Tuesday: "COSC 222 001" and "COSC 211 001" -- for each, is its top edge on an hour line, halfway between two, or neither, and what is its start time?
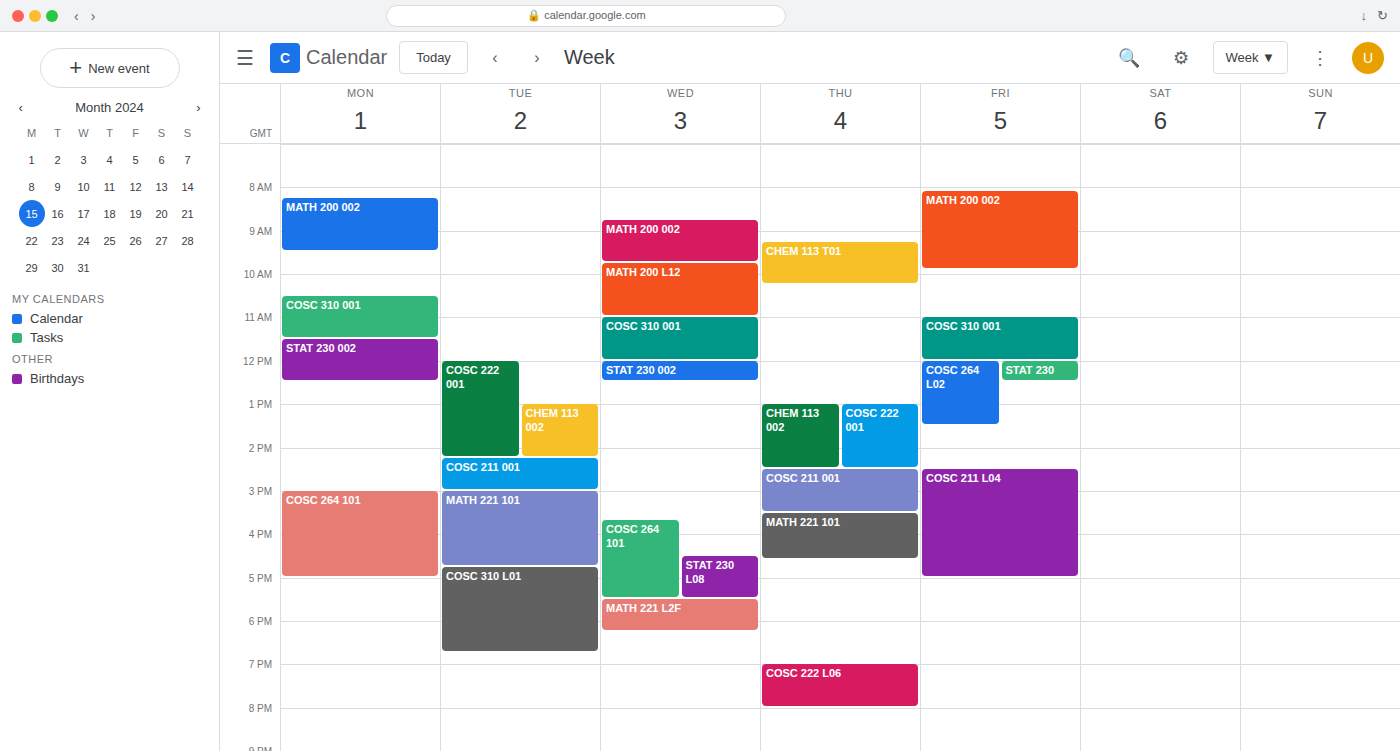
"COSC 222 001": 12:00 PM, exactly on the 12 PM line. "COSC 211 001": 2:15 PM, neither: a quarter of the way from the 2 PM line to the 3 PM line.